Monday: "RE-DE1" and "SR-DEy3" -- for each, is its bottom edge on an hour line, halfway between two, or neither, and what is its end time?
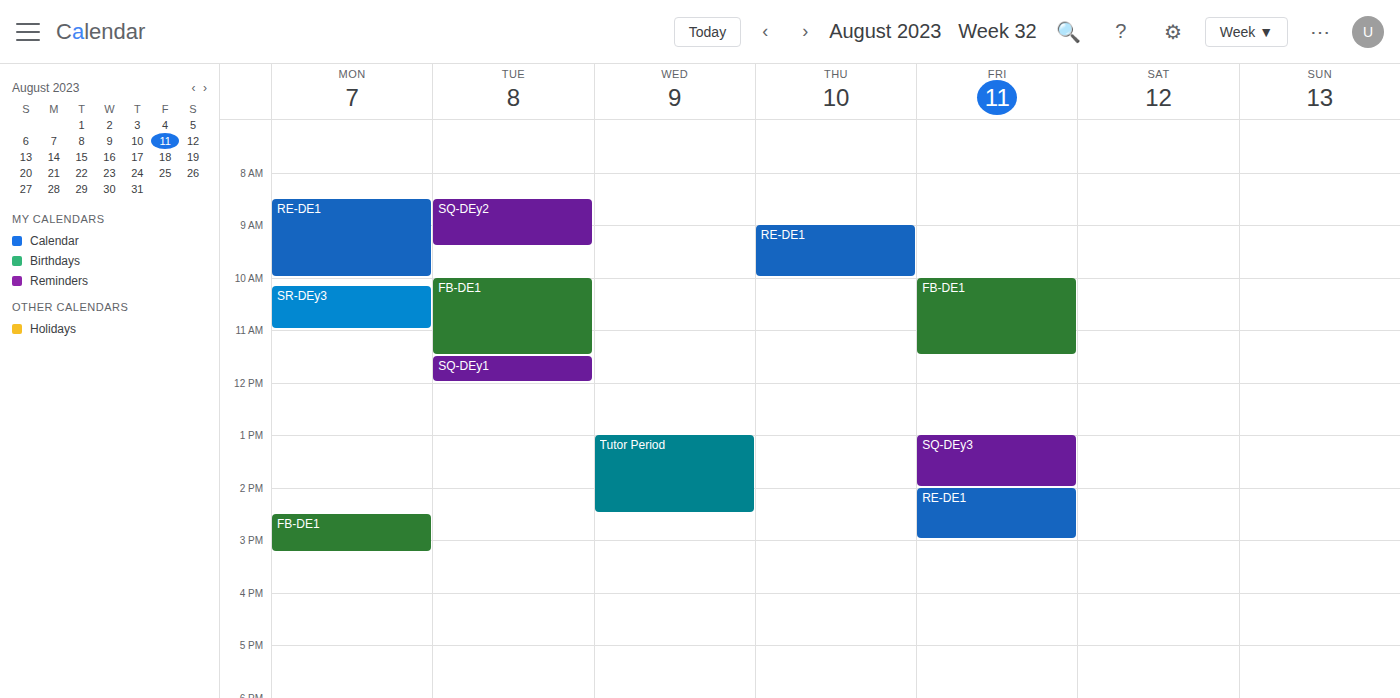
"RE-DE1": 10:00 AM, exactly on the 10 AM line. "SR-DEy3": 11:00 AM, exactly on the 11 AM line.